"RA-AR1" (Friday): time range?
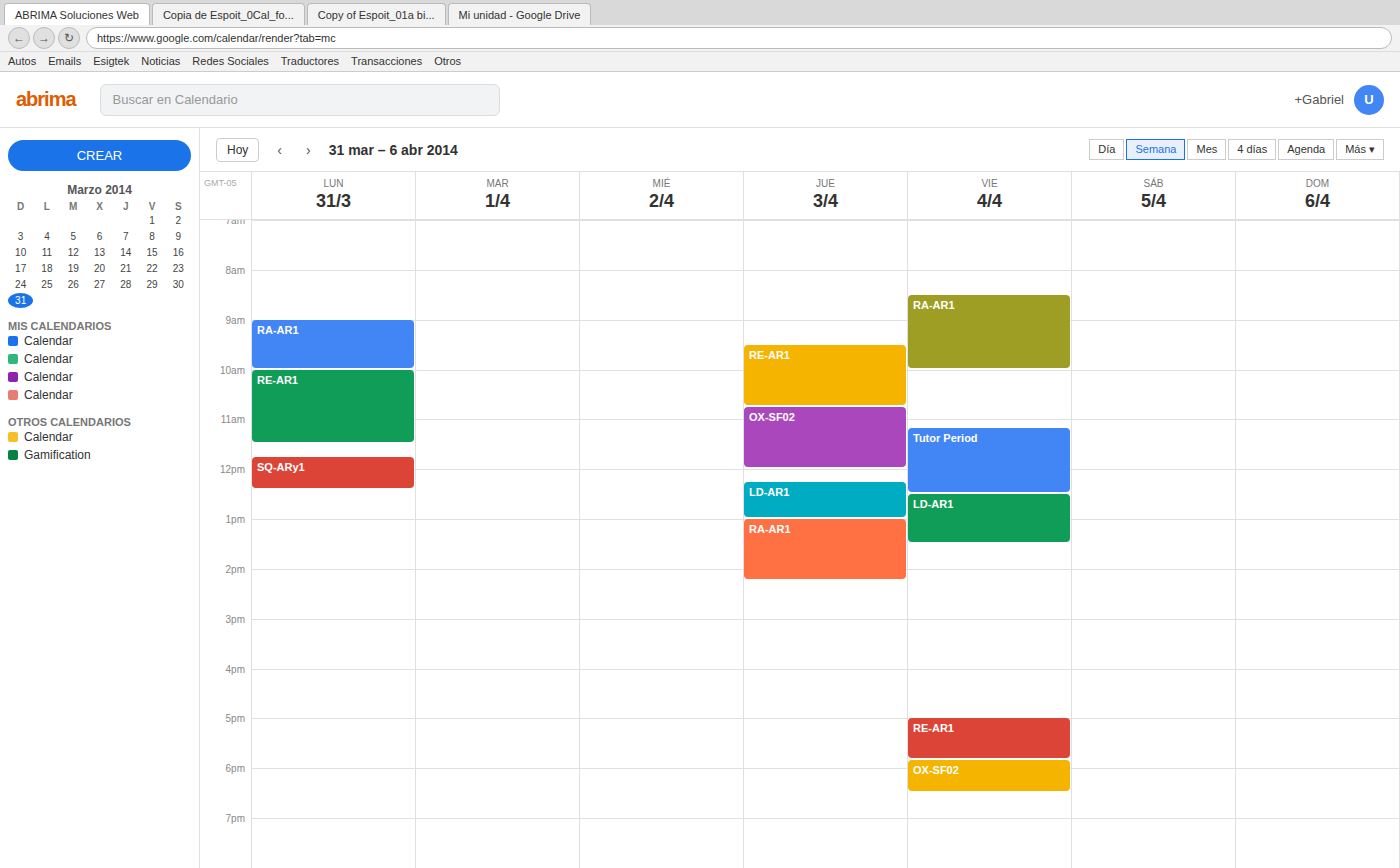
8:30 AM to 10:00 AM